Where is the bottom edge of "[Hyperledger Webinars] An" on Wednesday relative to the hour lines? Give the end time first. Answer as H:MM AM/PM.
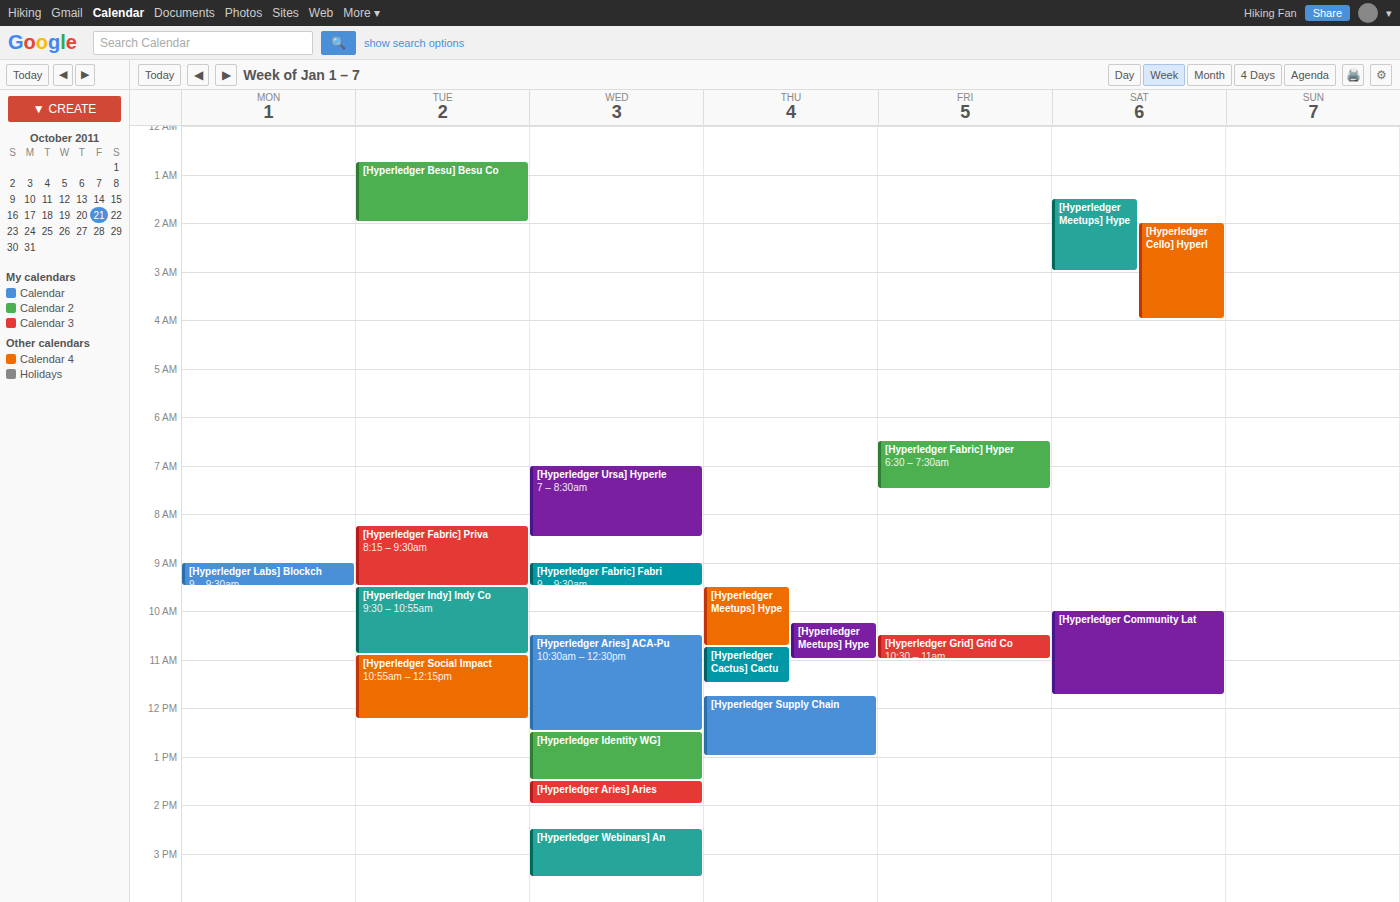
3:30 PM -- halfway between the 3 PM and 4 PM lines.